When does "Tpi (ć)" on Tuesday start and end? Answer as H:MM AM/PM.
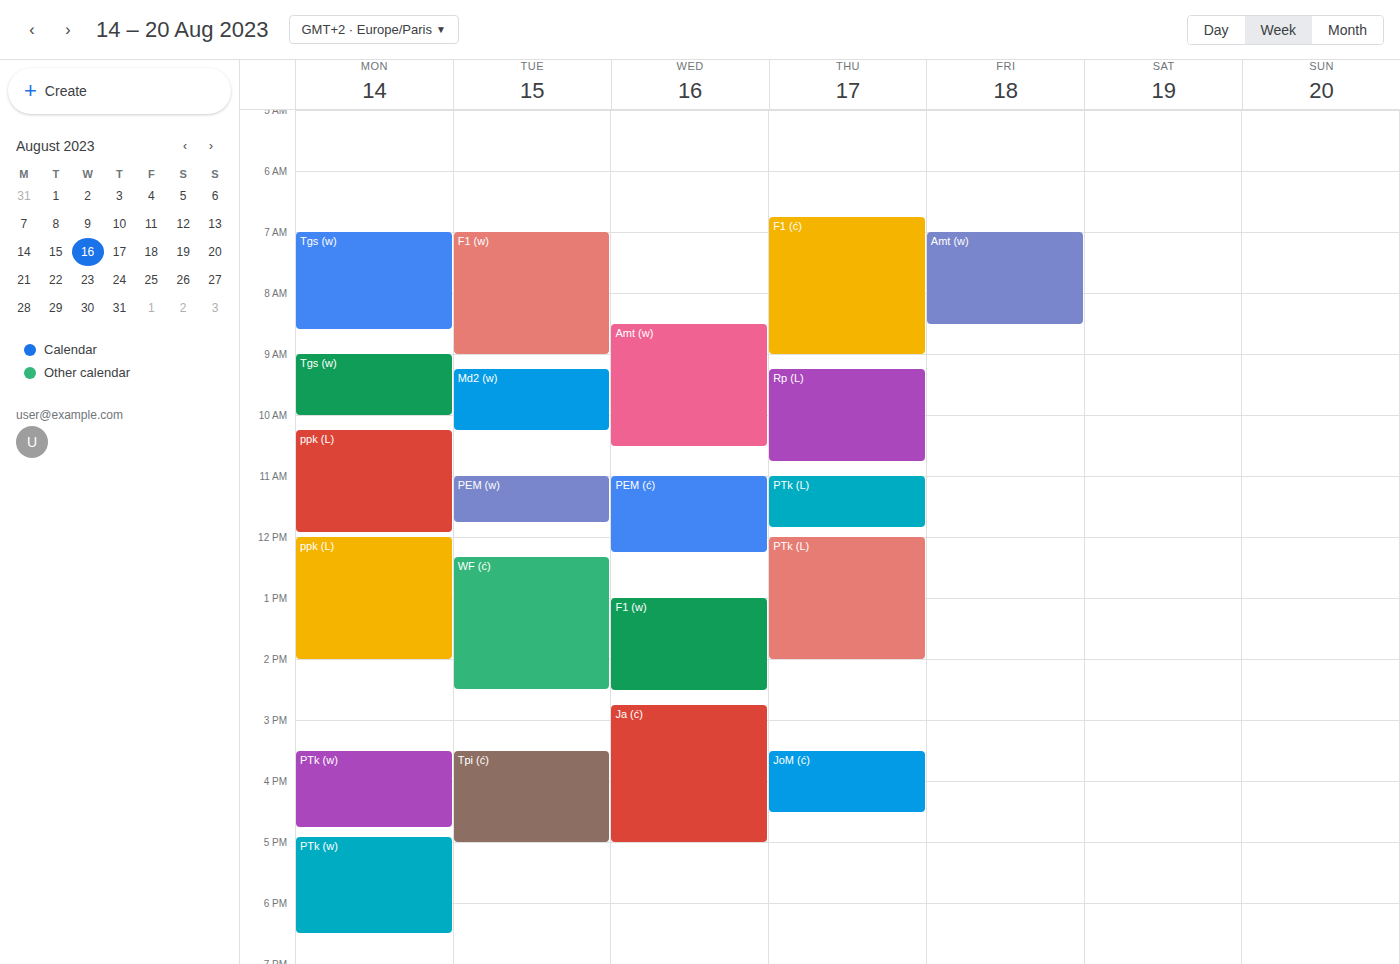
3:30 PM to 5:00 PM